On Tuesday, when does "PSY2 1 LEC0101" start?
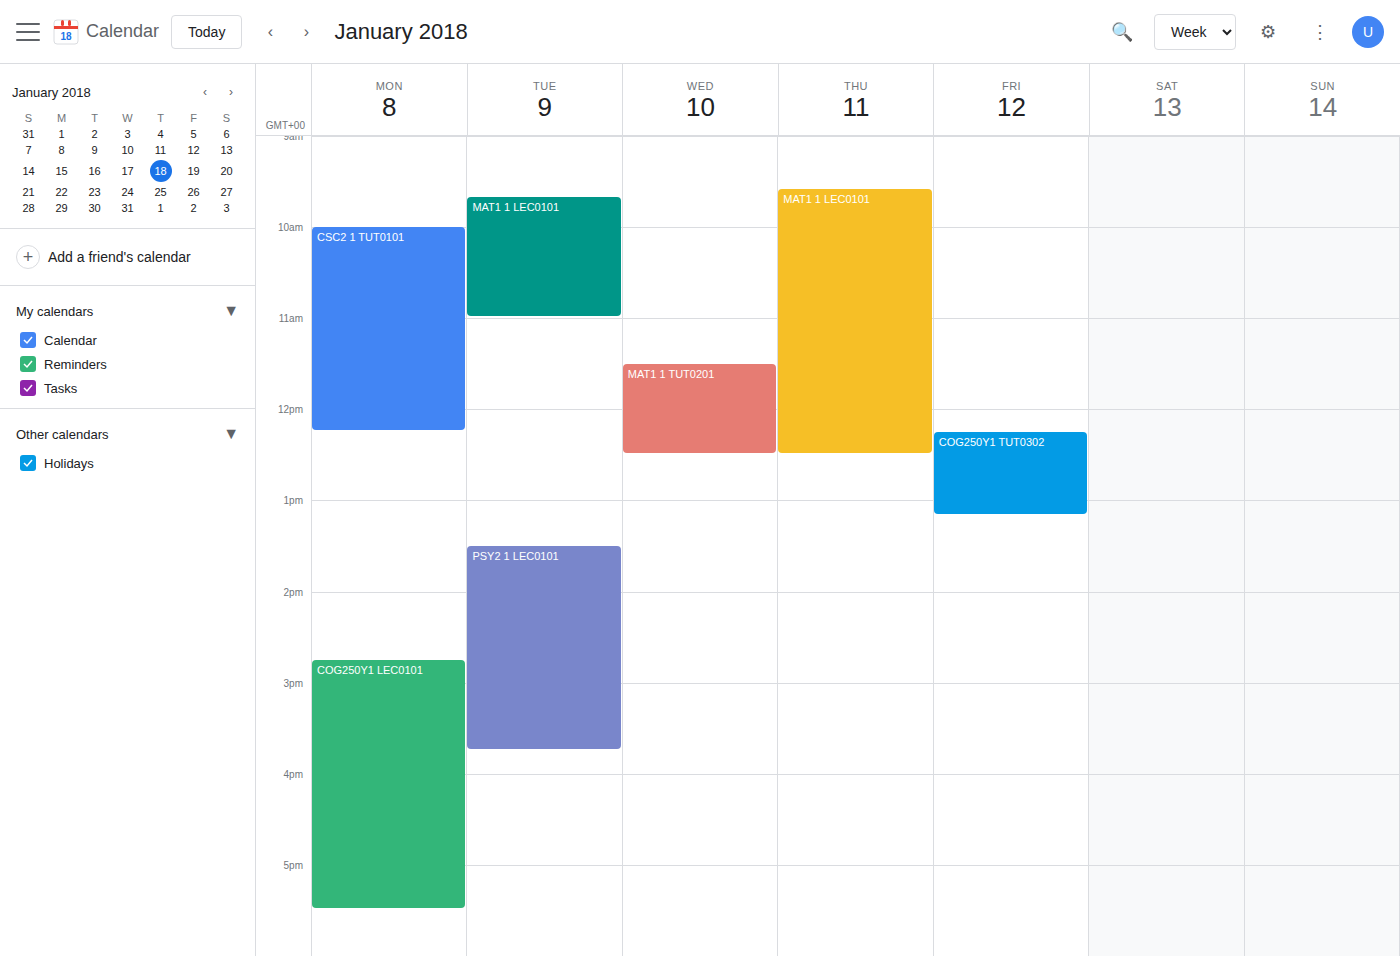
1:30 PM